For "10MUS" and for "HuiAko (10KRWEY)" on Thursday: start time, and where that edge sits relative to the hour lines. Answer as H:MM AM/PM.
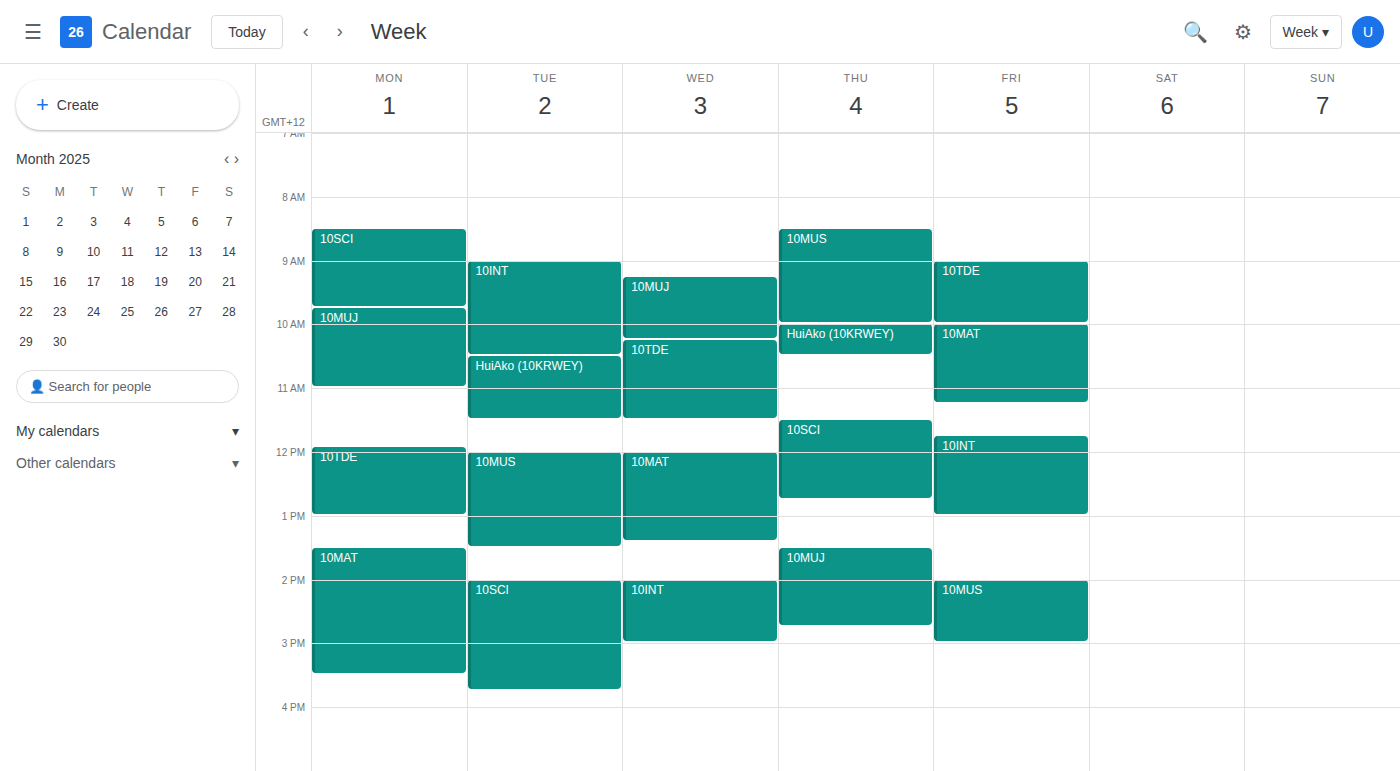
"10MUS": 8:30 AM, halfway between the 8 AM and 9 AM lines. "HuiAko (10KRWEY)": 10:00 AM, exactly on the 10 AM line.